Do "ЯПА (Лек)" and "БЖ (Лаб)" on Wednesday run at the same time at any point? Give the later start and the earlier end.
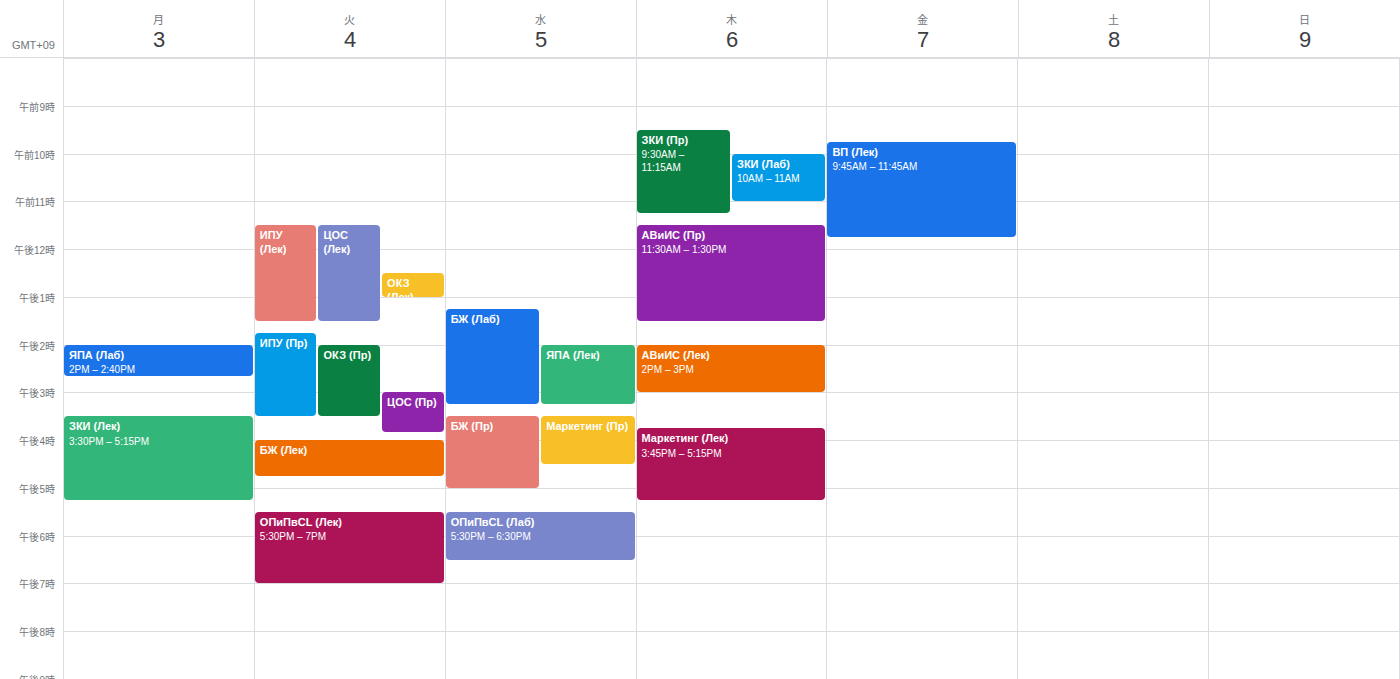
"ЯПА (Лек)" starts at 2:00 PM, before "БЖ (Лаб)" ends at 3:15 PM -- they overlap.